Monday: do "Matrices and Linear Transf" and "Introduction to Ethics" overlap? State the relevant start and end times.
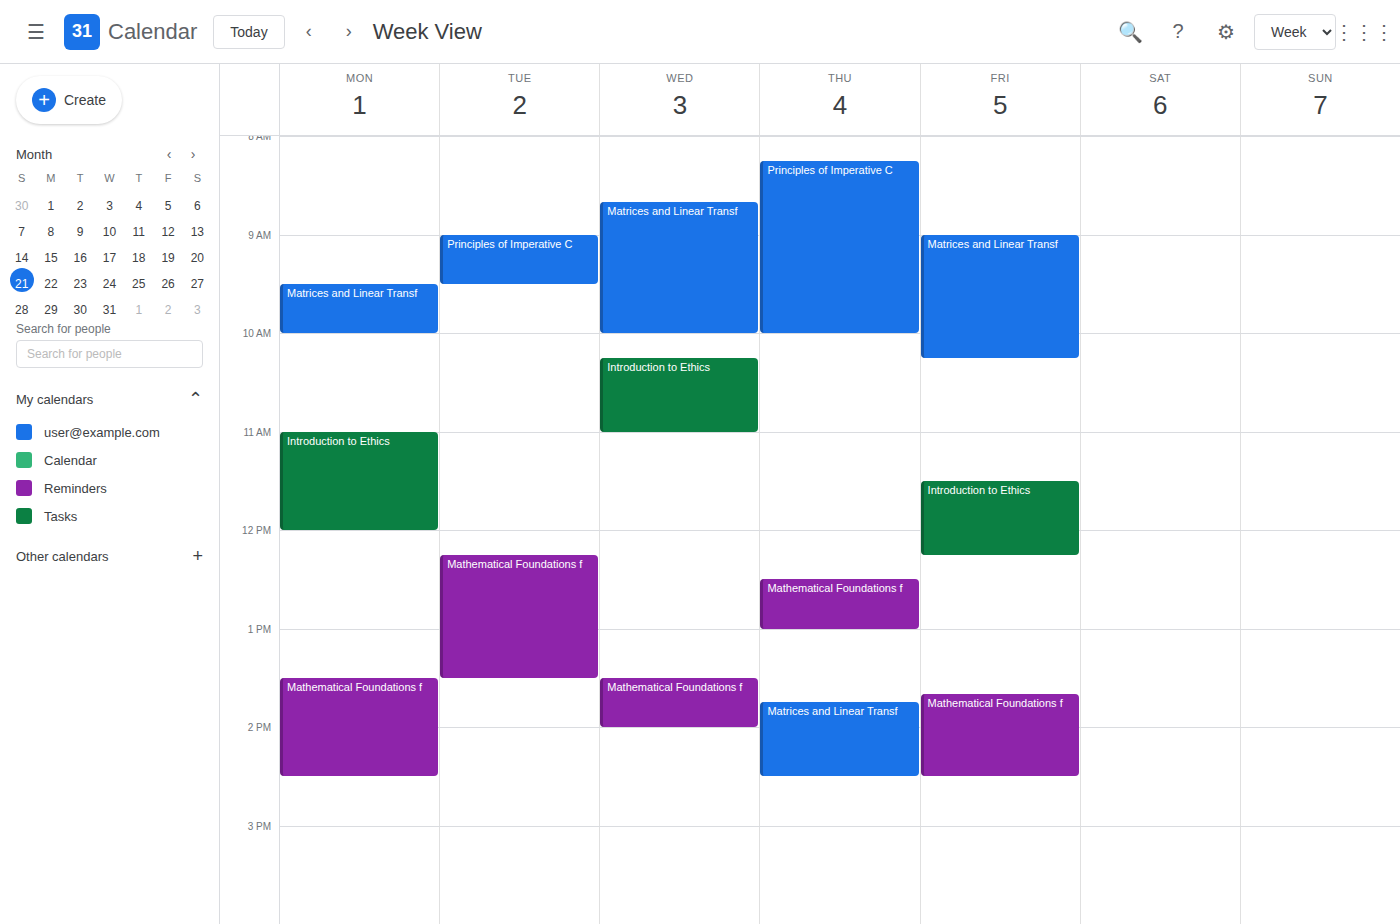
"Matrices and Linear Transf" ends at 10:00 AM and "Introduction to Ethics" starts at 11:00 AM -- no overlap.